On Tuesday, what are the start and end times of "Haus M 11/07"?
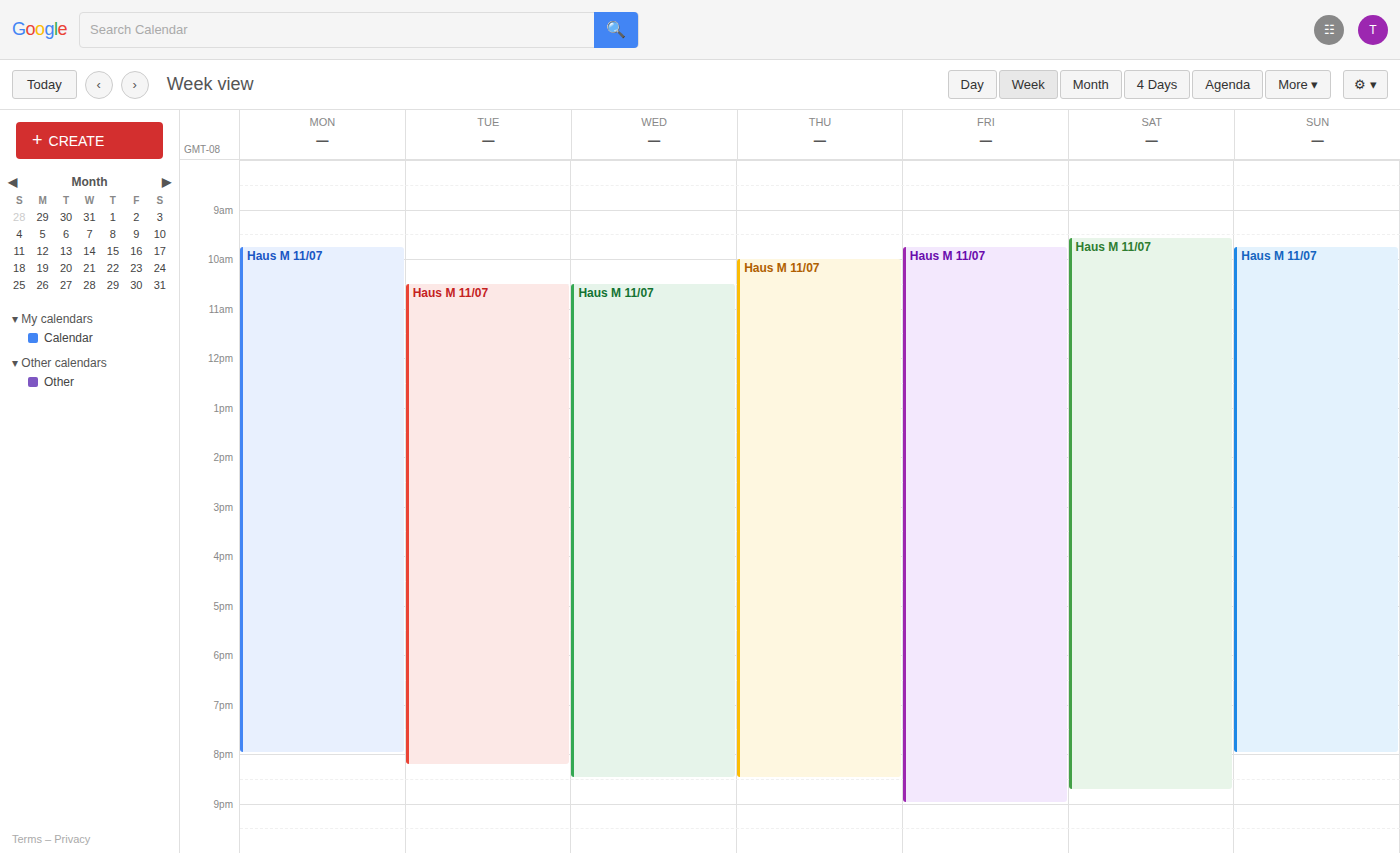
10:30 AM to 8:15 PM